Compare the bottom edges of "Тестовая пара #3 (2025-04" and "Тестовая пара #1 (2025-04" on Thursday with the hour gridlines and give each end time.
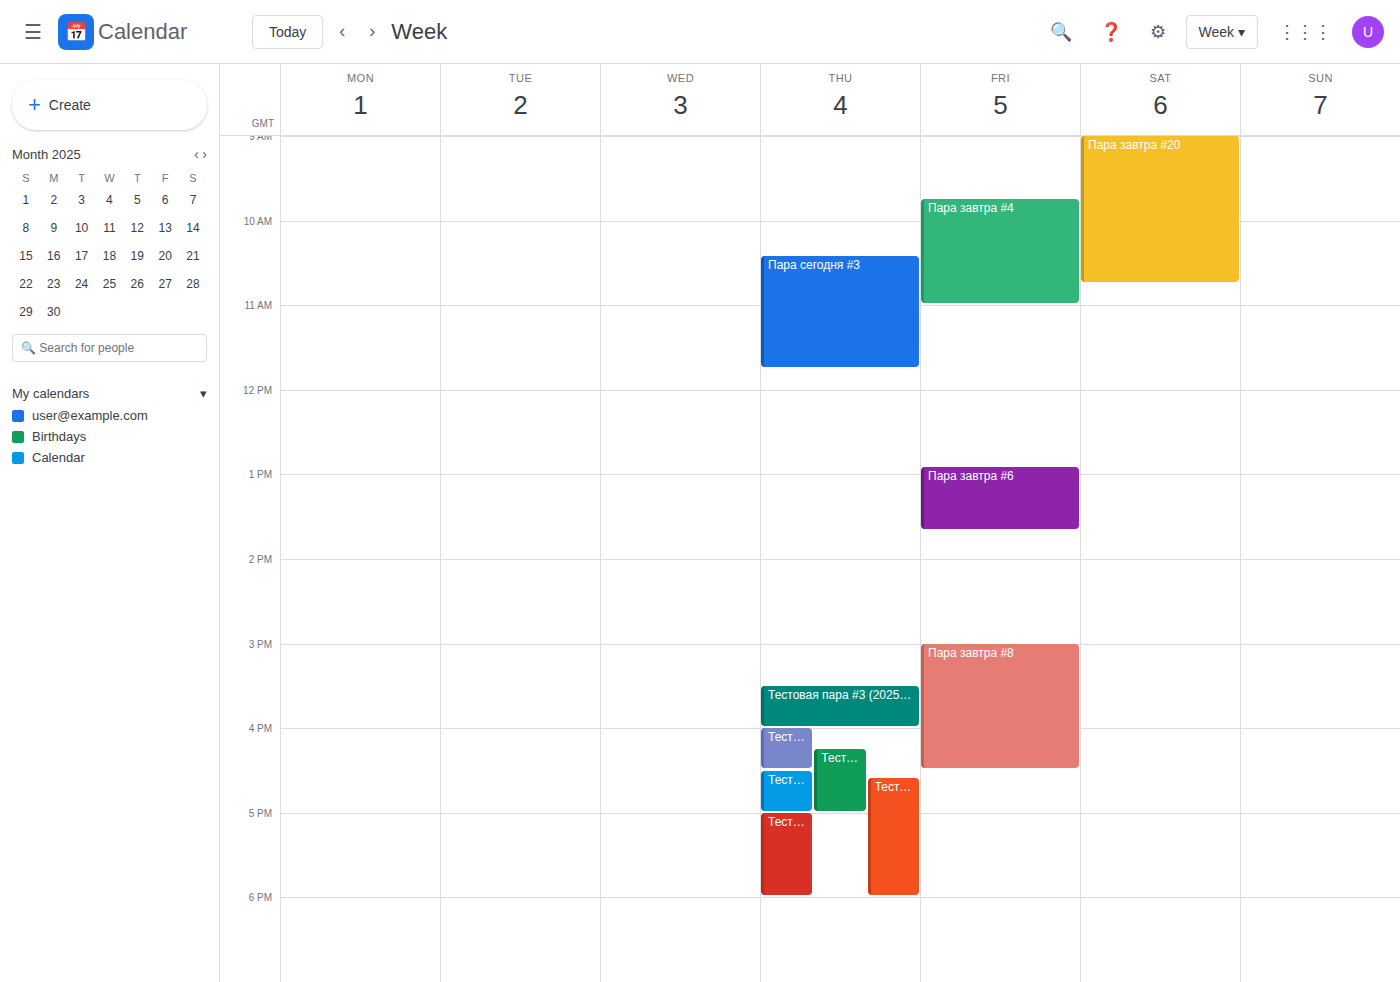
"Тестовая пара #3 (2025-04": 4:00 PM, exactly on the 4 PM line. "Тестовая пара #1 (2025-04": 5:00 PM, exactly on the 5 PM line.